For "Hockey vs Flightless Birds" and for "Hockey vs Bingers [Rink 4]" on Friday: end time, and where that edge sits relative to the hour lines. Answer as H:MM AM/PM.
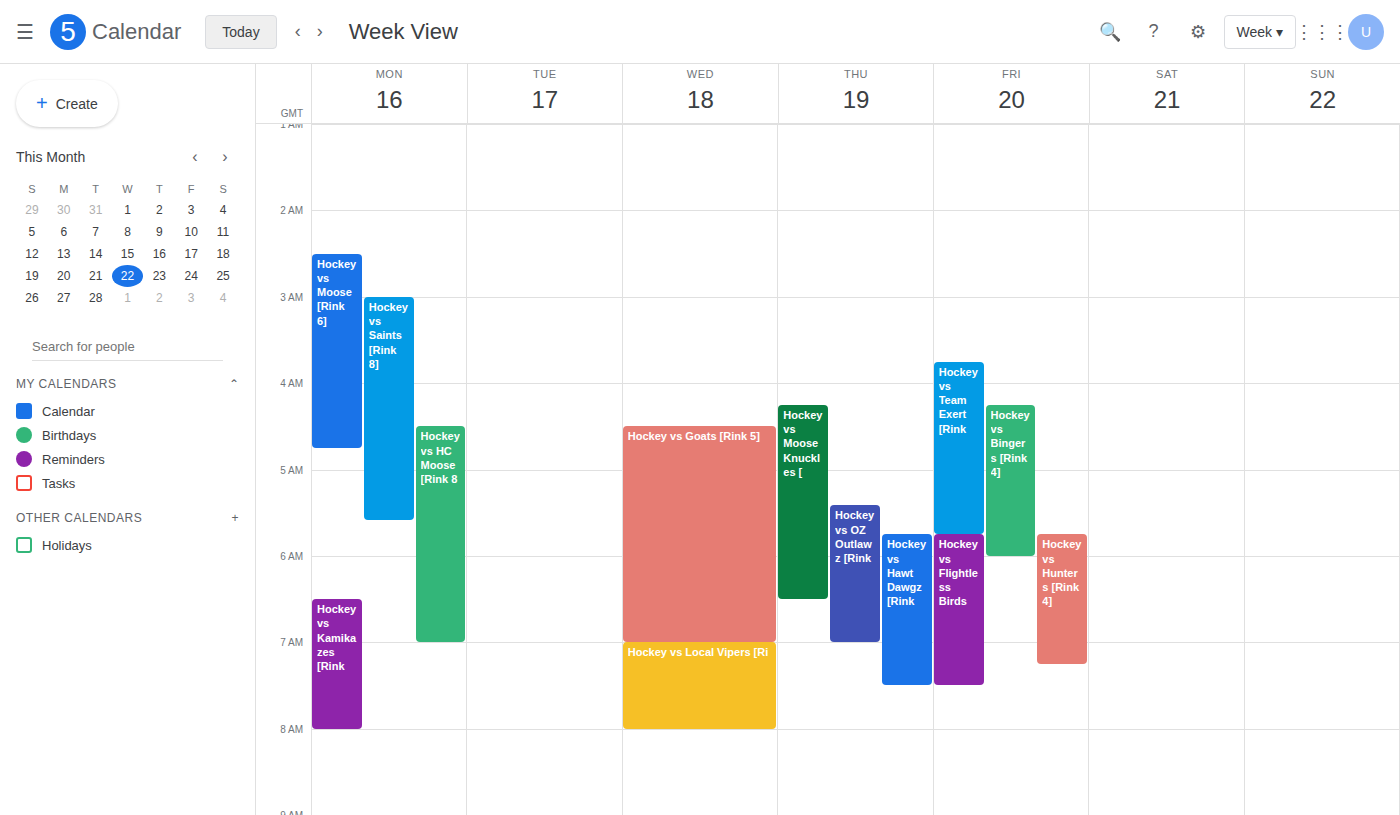
"Hockey vs Flightless Birds": 7:30 AM, halfway between the 7 AM and 8 AM lines. "Hockey vs Bingers [Rink 4]": 6:00 AM, exactly on the 6 AM line.